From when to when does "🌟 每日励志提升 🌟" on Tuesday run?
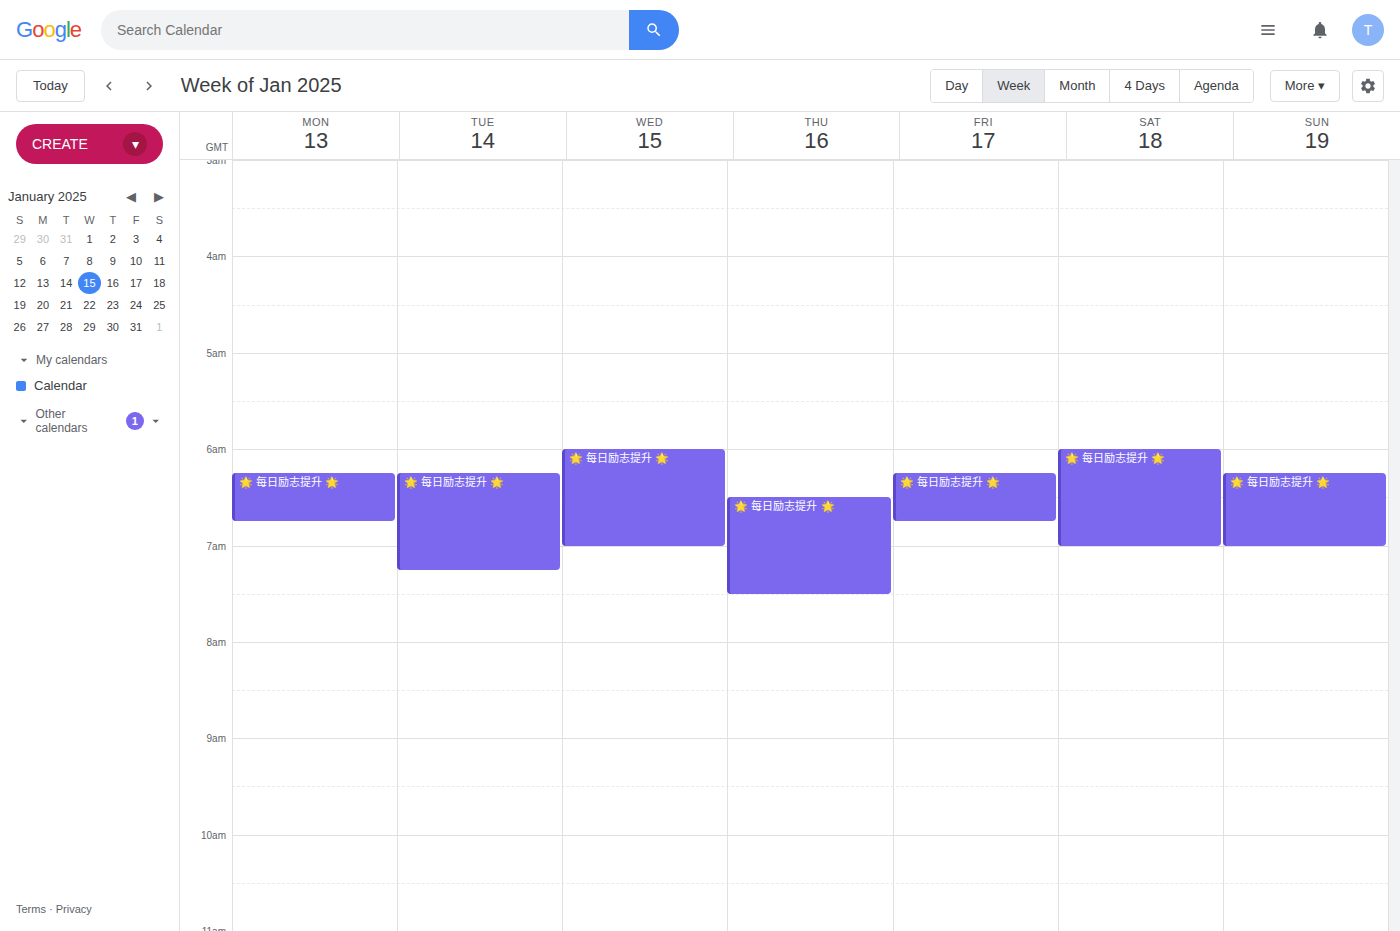
6:15 AM to 7:15 AM